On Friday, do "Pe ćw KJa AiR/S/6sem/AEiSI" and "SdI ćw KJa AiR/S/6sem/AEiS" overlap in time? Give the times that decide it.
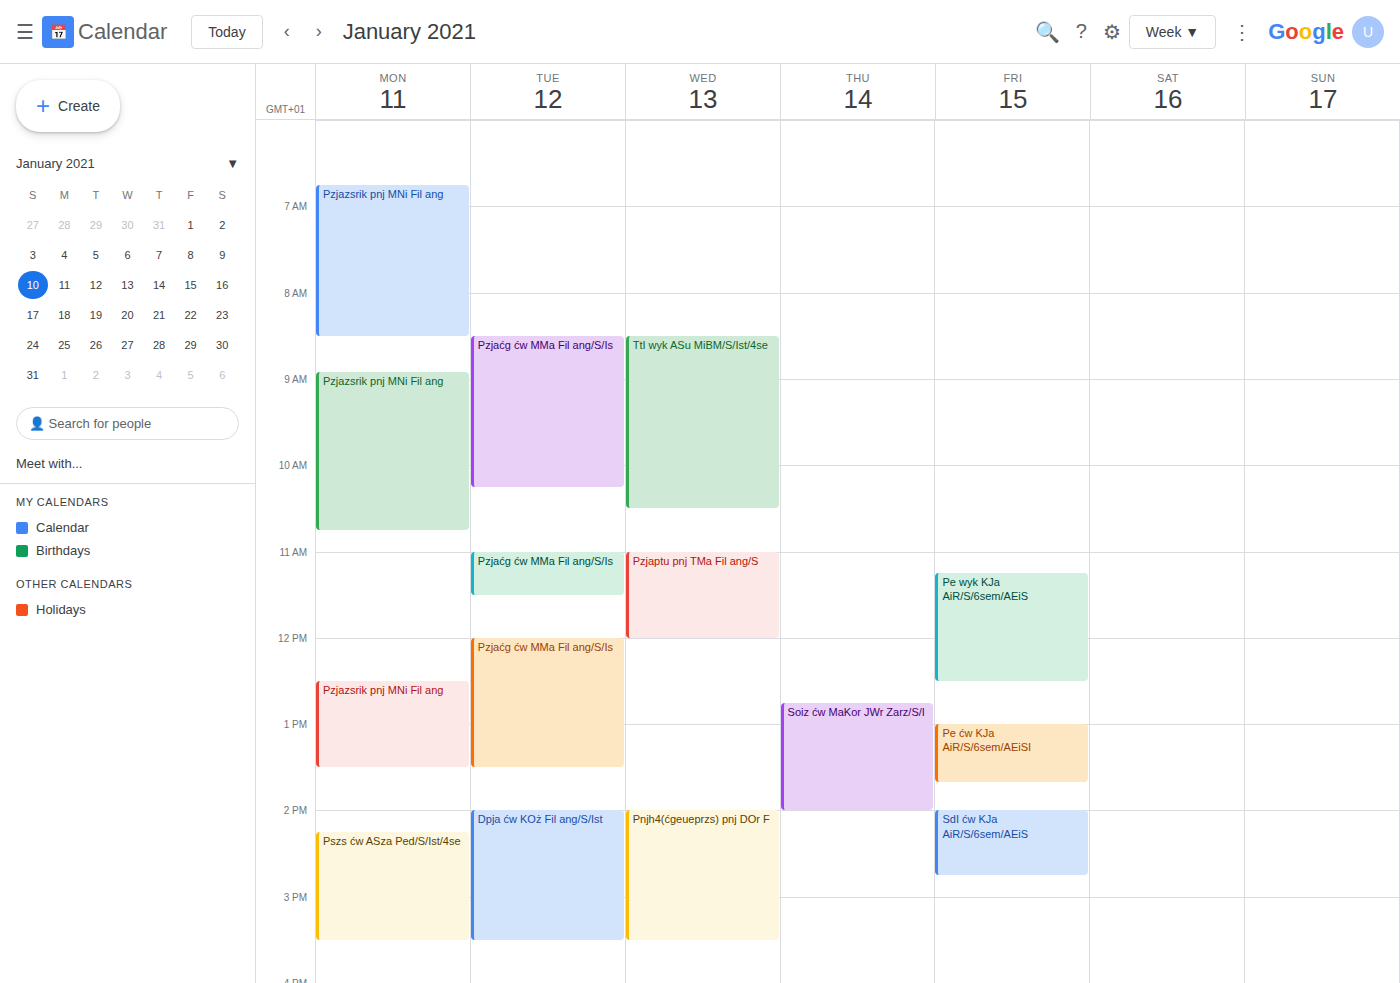
"Pe ćw KJa AiR/S/6sem/AEiSI" ends at 1:40 PM and "SdI ćw KJa AiR/S/6sem/AEiS" starts at 2:00 PM -- no overlap.